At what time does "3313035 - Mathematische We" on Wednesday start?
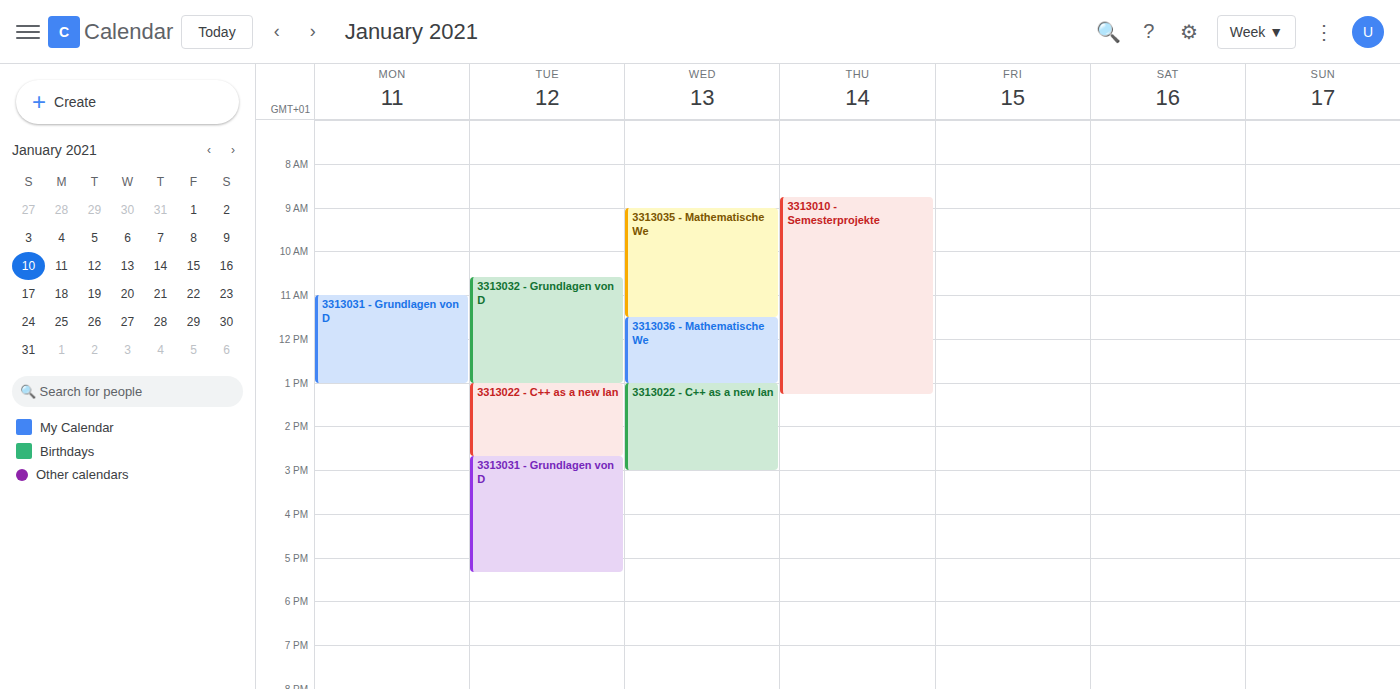
9:00 AM